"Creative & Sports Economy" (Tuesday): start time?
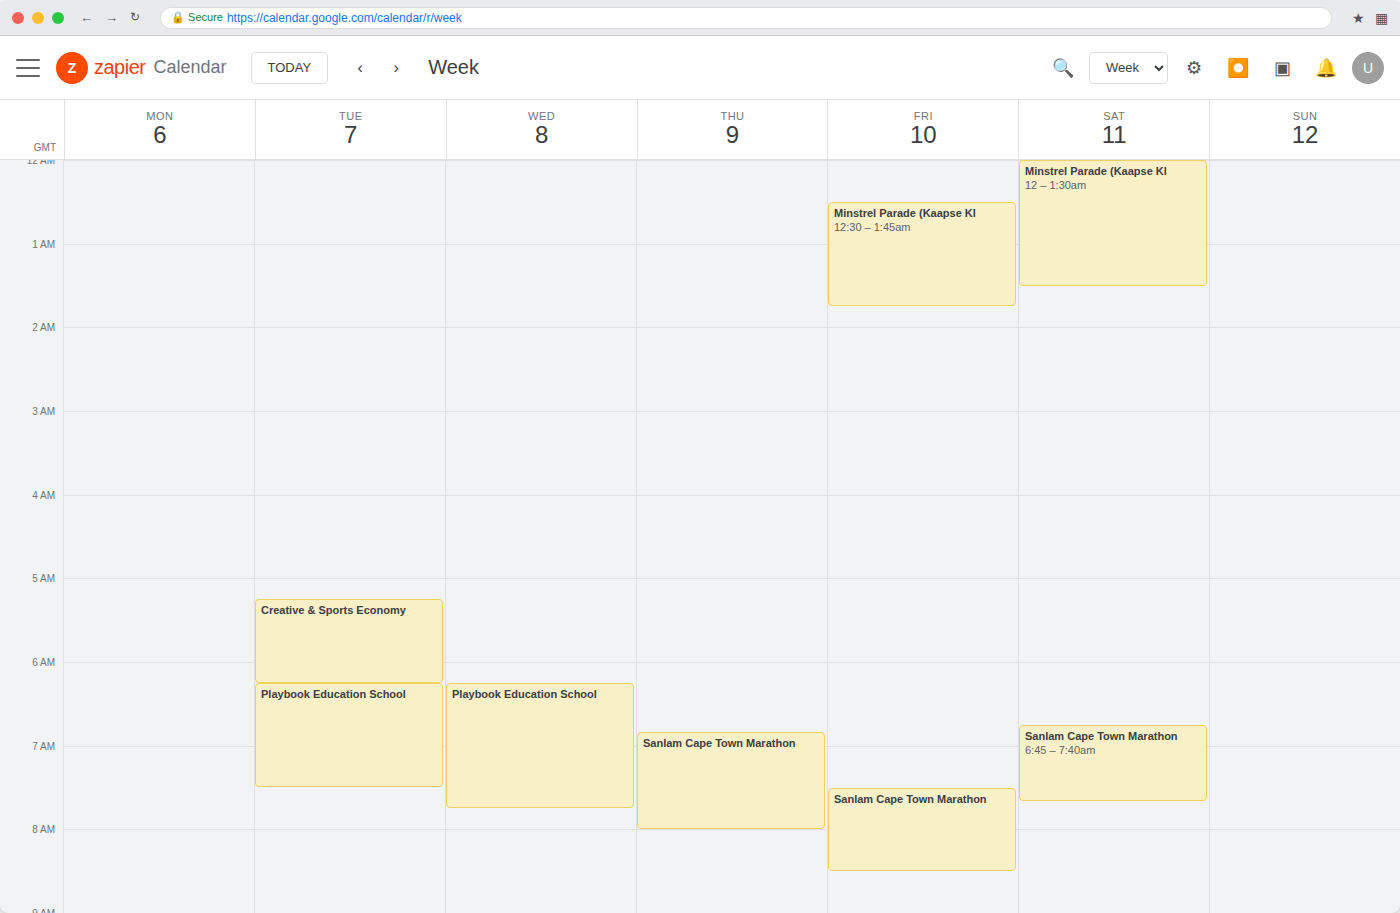
5:15 AM